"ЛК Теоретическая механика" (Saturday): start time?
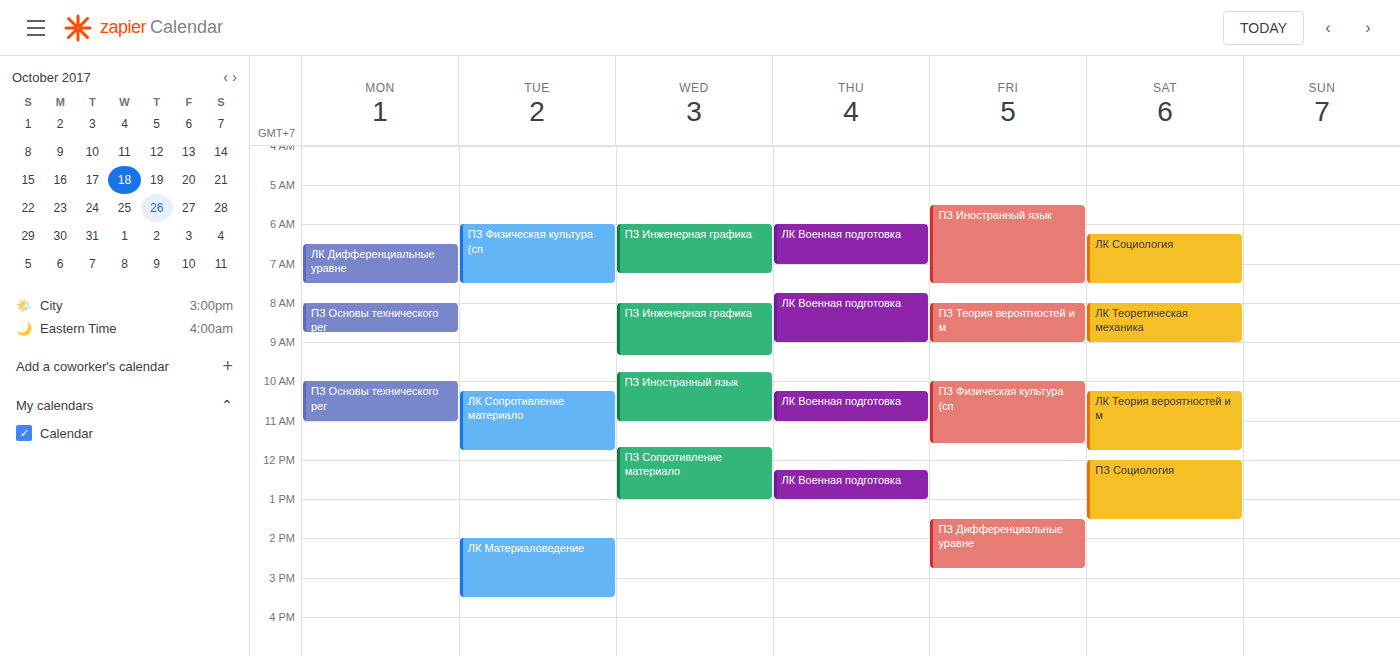
08:00